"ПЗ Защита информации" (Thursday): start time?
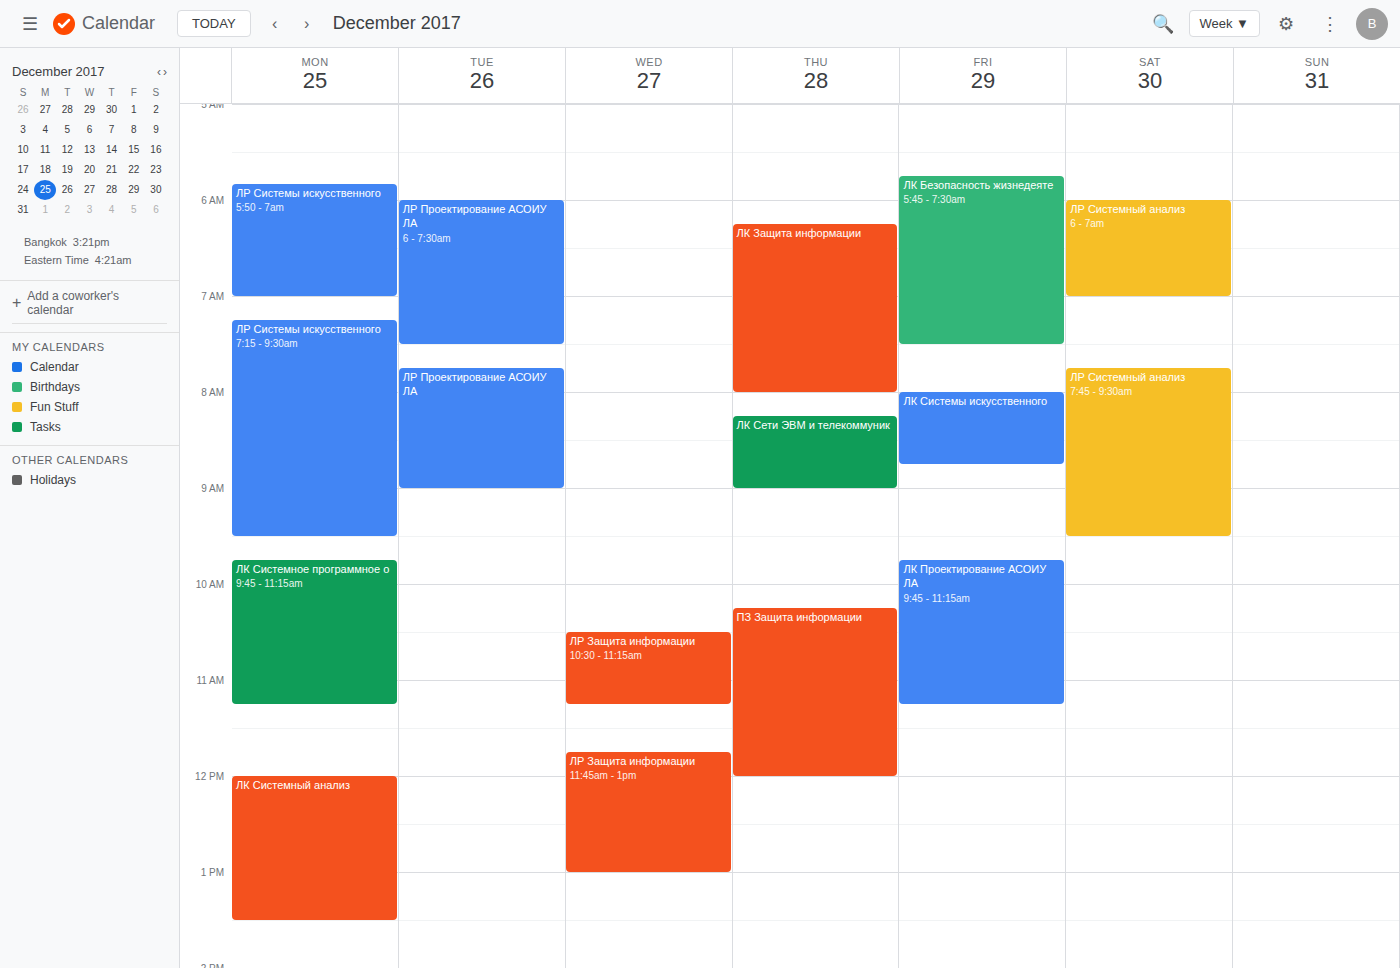
10:15 AM